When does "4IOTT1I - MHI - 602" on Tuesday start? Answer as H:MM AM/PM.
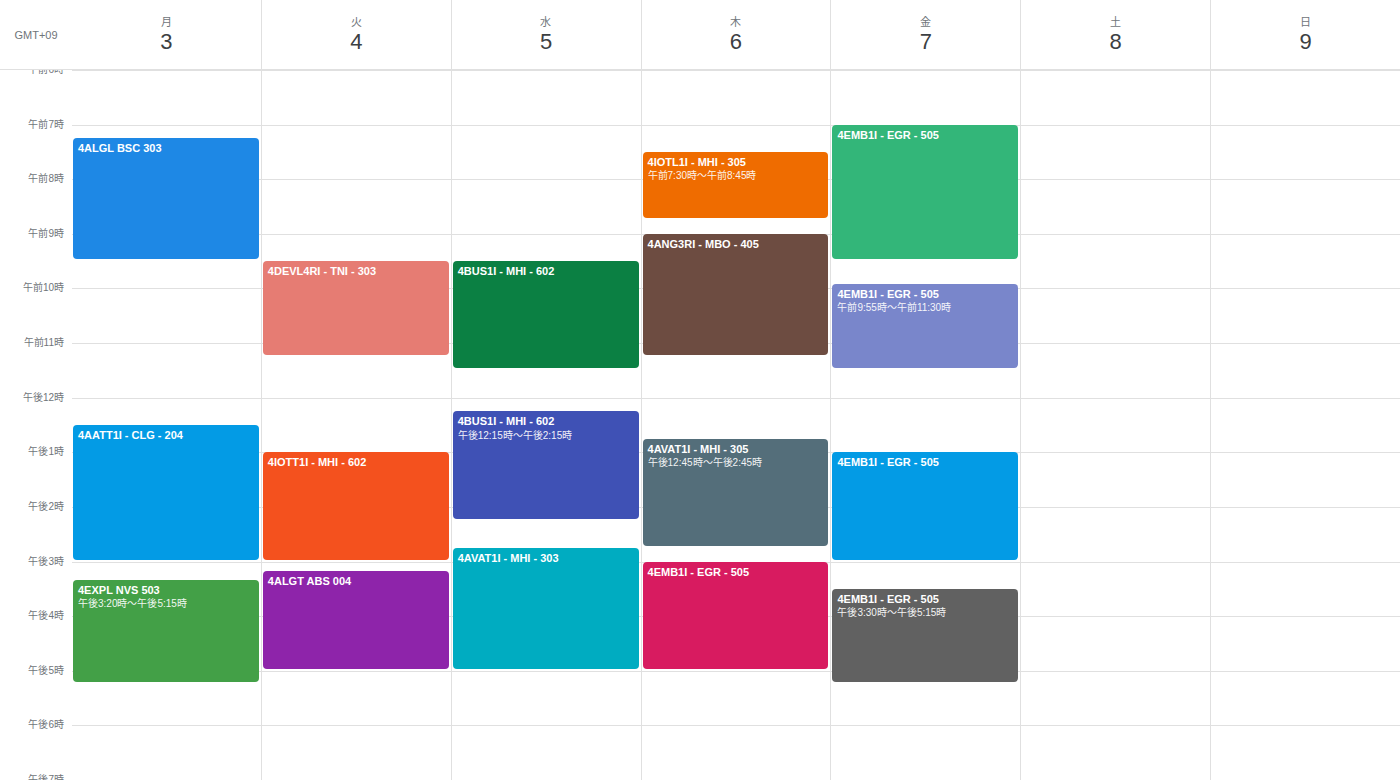
1:00 PM